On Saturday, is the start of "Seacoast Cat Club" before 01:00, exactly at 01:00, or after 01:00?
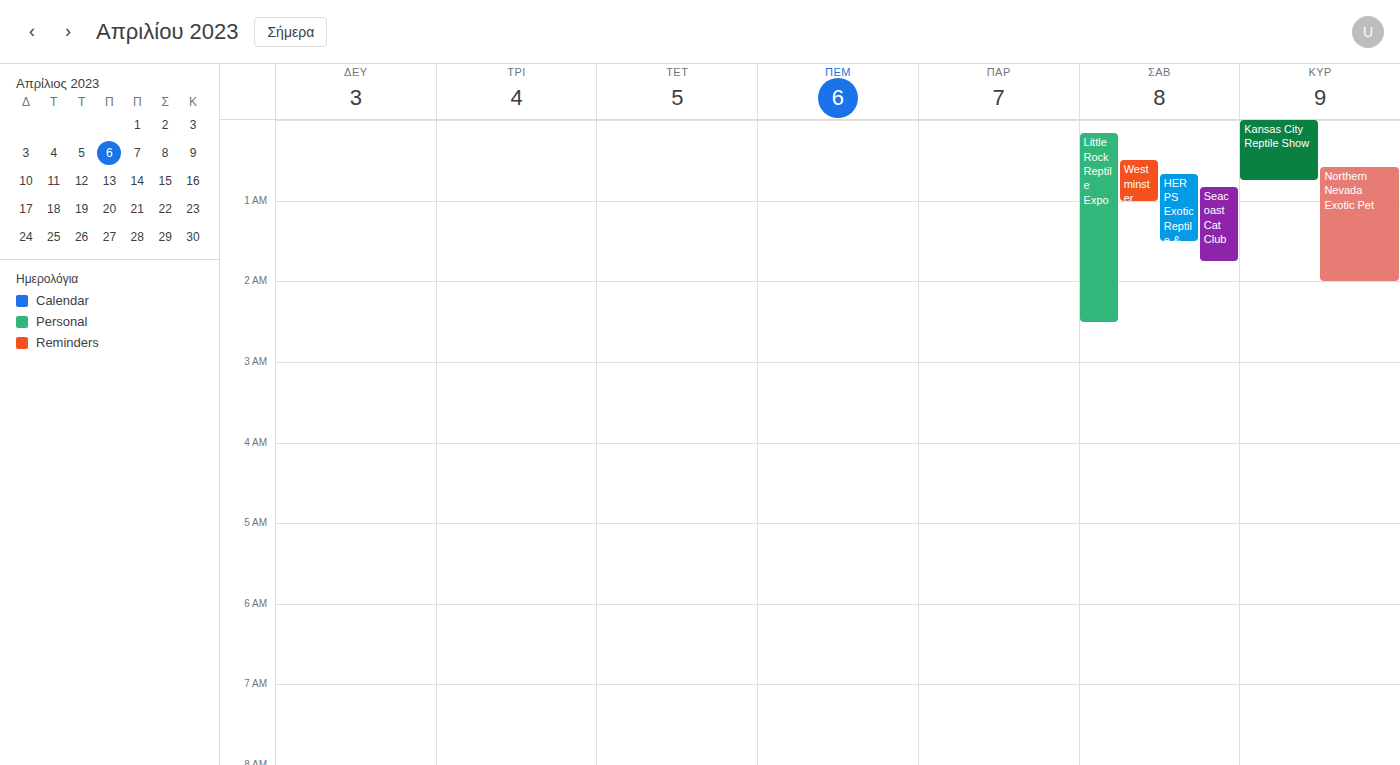
00:50 -- before 01:00, 10 minutes above the 01:00 line.